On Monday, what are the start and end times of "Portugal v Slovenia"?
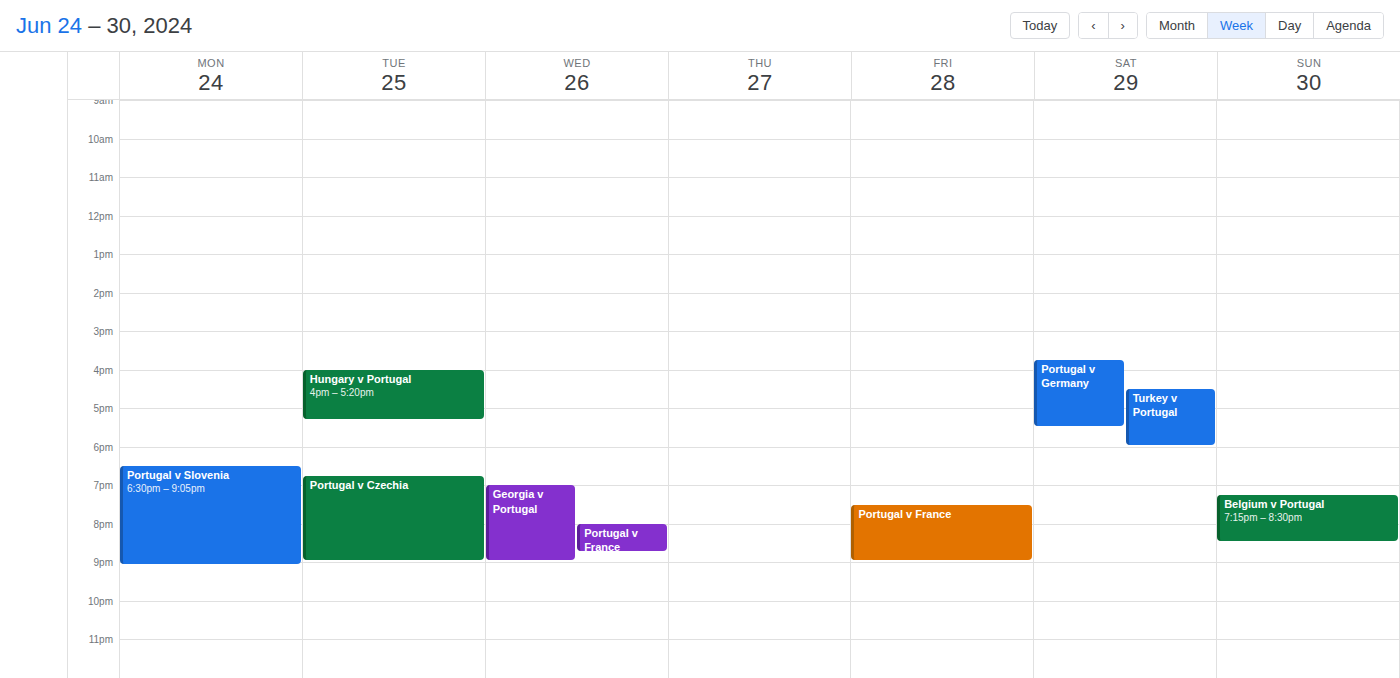
6:30 PM to 9:05 PM